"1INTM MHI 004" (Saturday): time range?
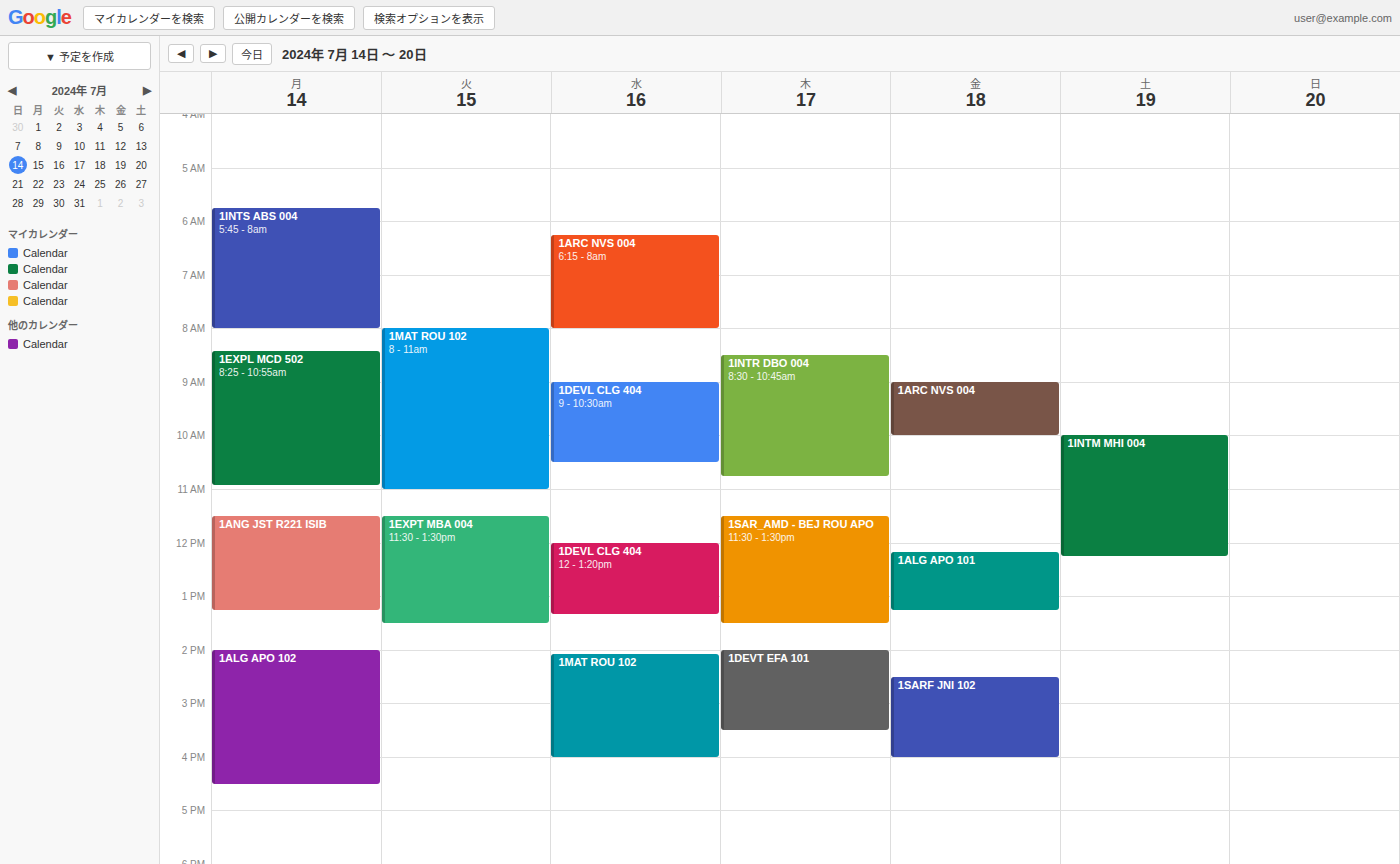
10:00 AM to 12:15 PM